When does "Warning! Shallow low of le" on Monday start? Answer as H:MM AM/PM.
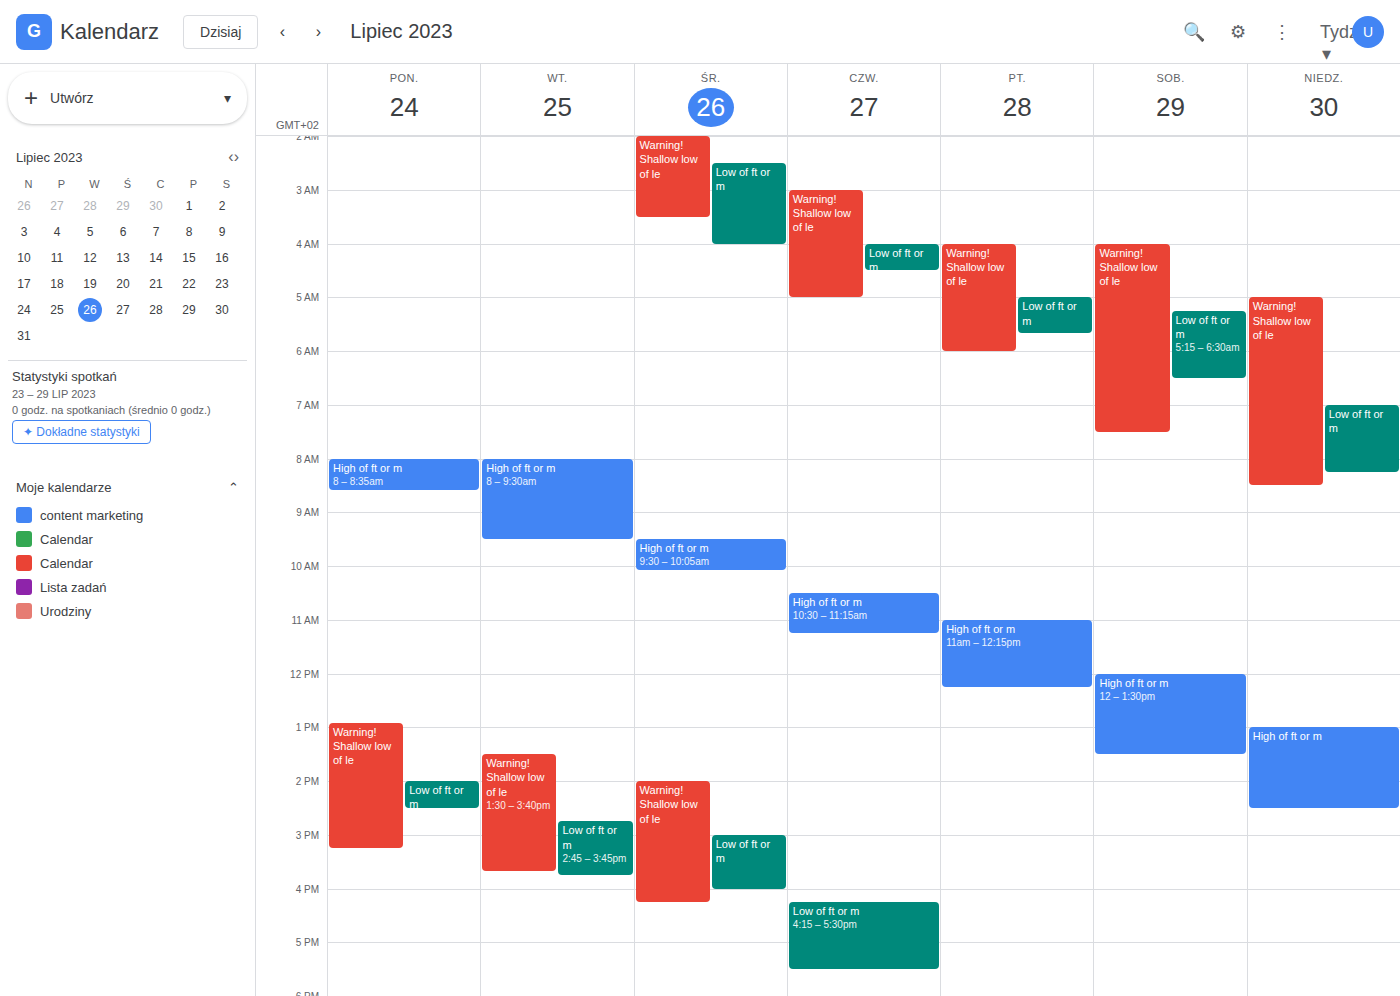
12:55 PM